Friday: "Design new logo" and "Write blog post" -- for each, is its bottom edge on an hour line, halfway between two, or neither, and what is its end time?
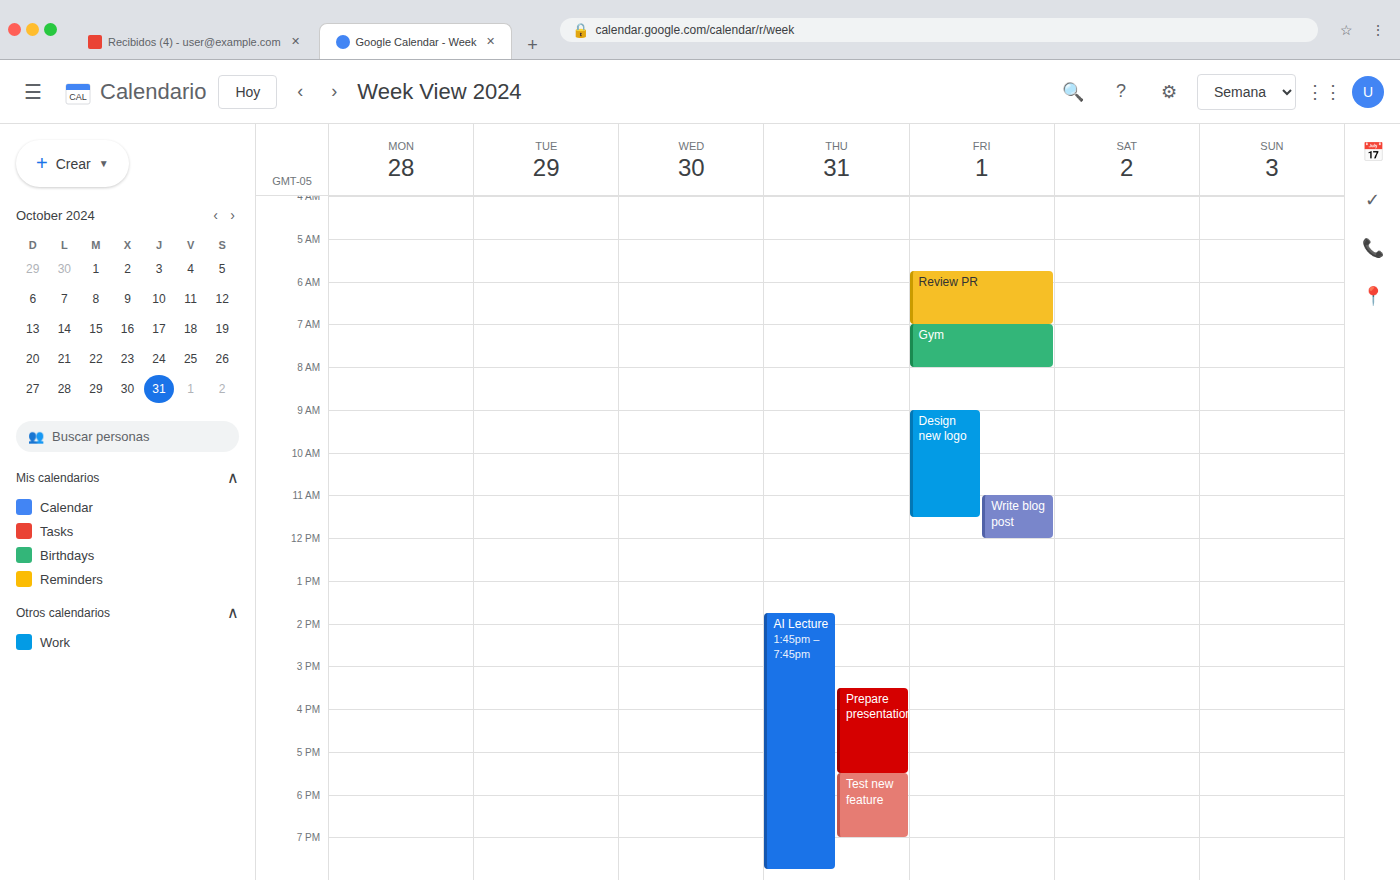
"Design new logo": 11:30 AM, halfway between the 11 AM and 12 PM lines. "Write blog post": 12:00 PM, exactly on the 12 PM line.